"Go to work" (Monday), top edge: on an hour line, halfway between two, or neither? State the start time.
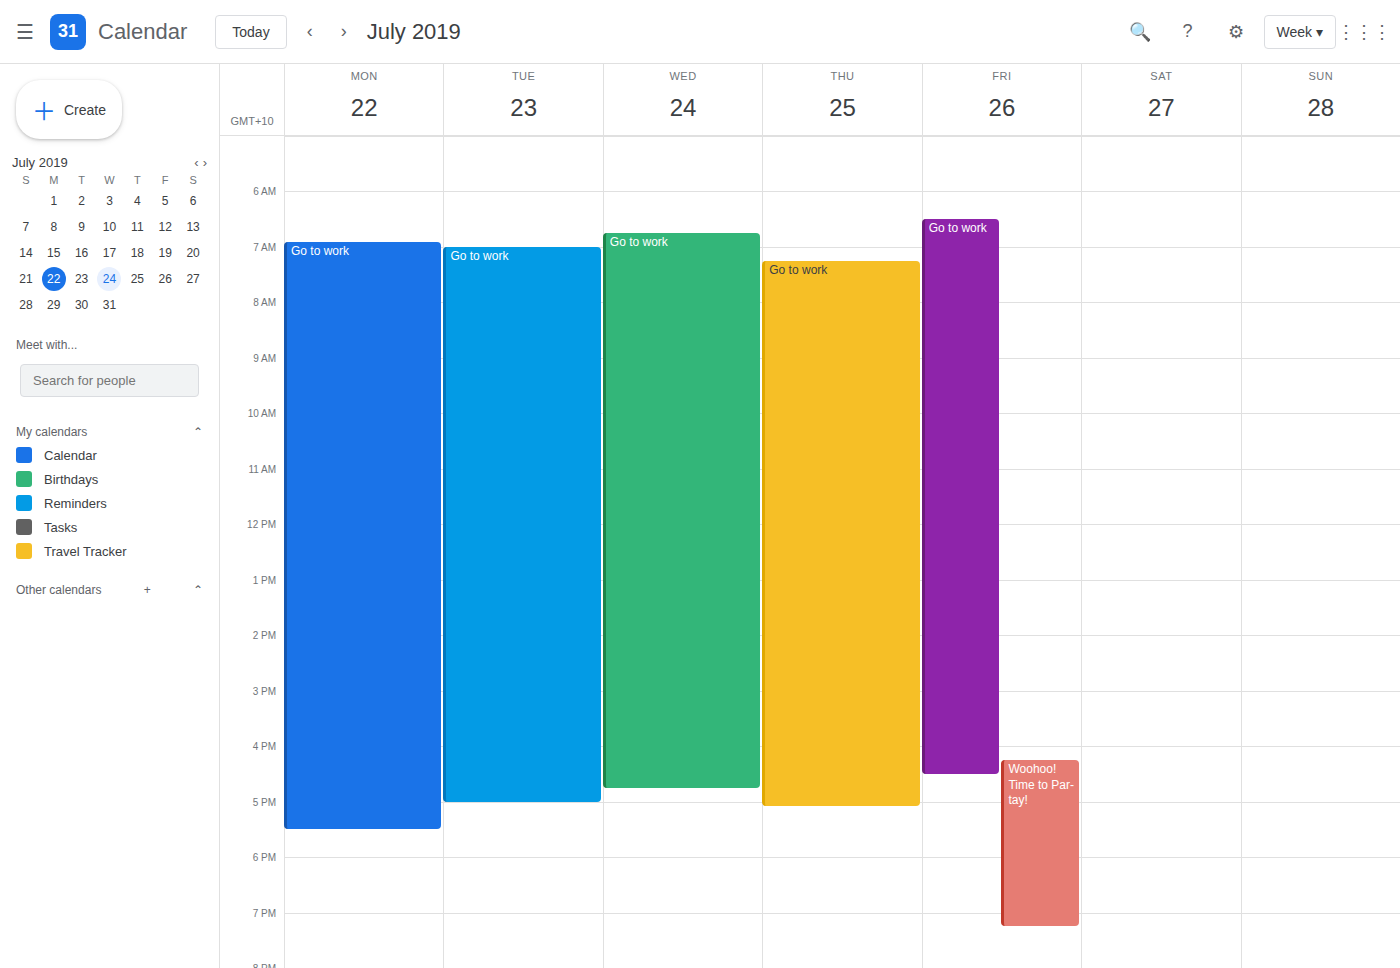
6:55 AM -- neither: 55 minutes below the 6 AM line and 5 minutes above the 7 AM line.